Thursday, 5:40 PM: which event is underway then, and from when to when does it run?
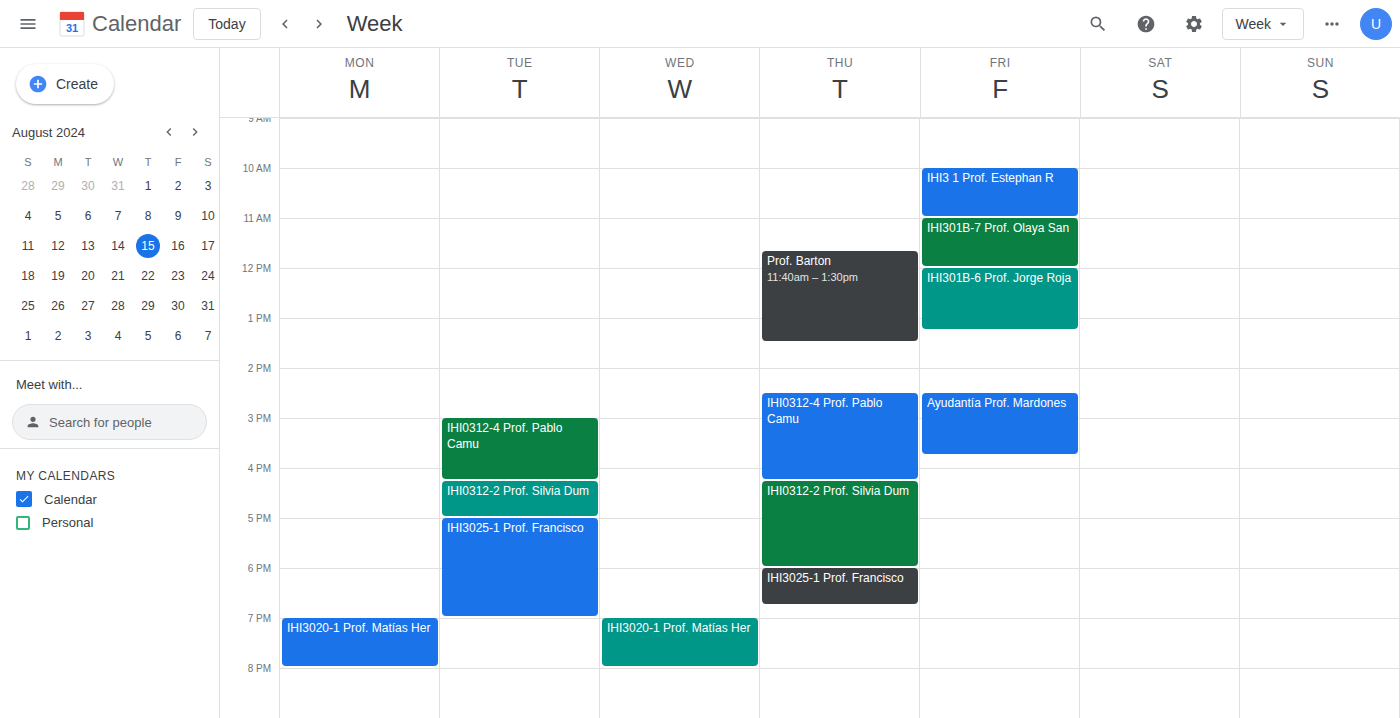
"IHI0312-2 Prof. Silvia Dum", 4:15 PM to 6:00 PM